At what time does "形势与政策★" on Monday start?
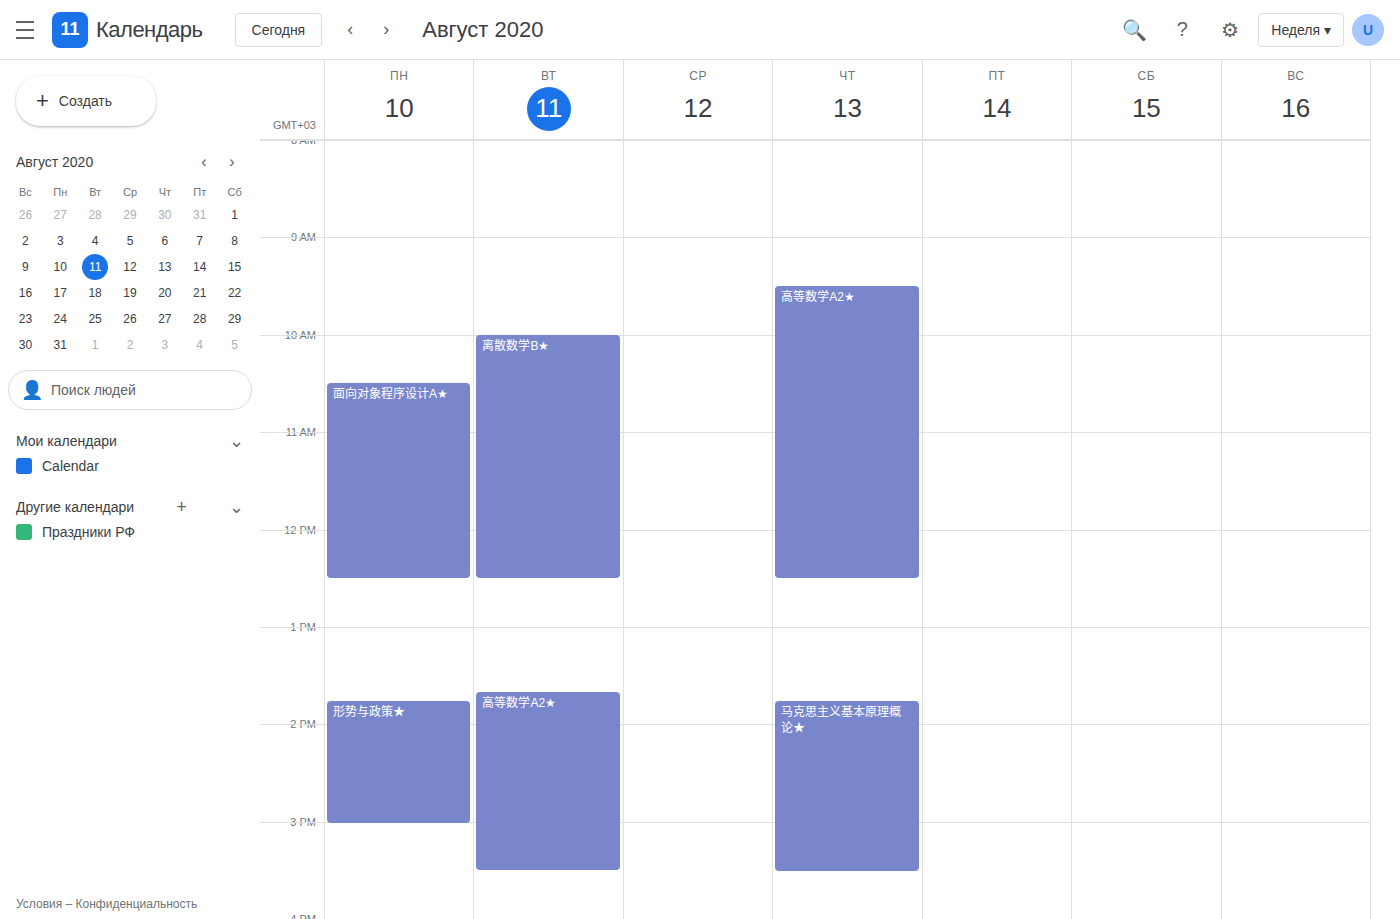
1:45 PM